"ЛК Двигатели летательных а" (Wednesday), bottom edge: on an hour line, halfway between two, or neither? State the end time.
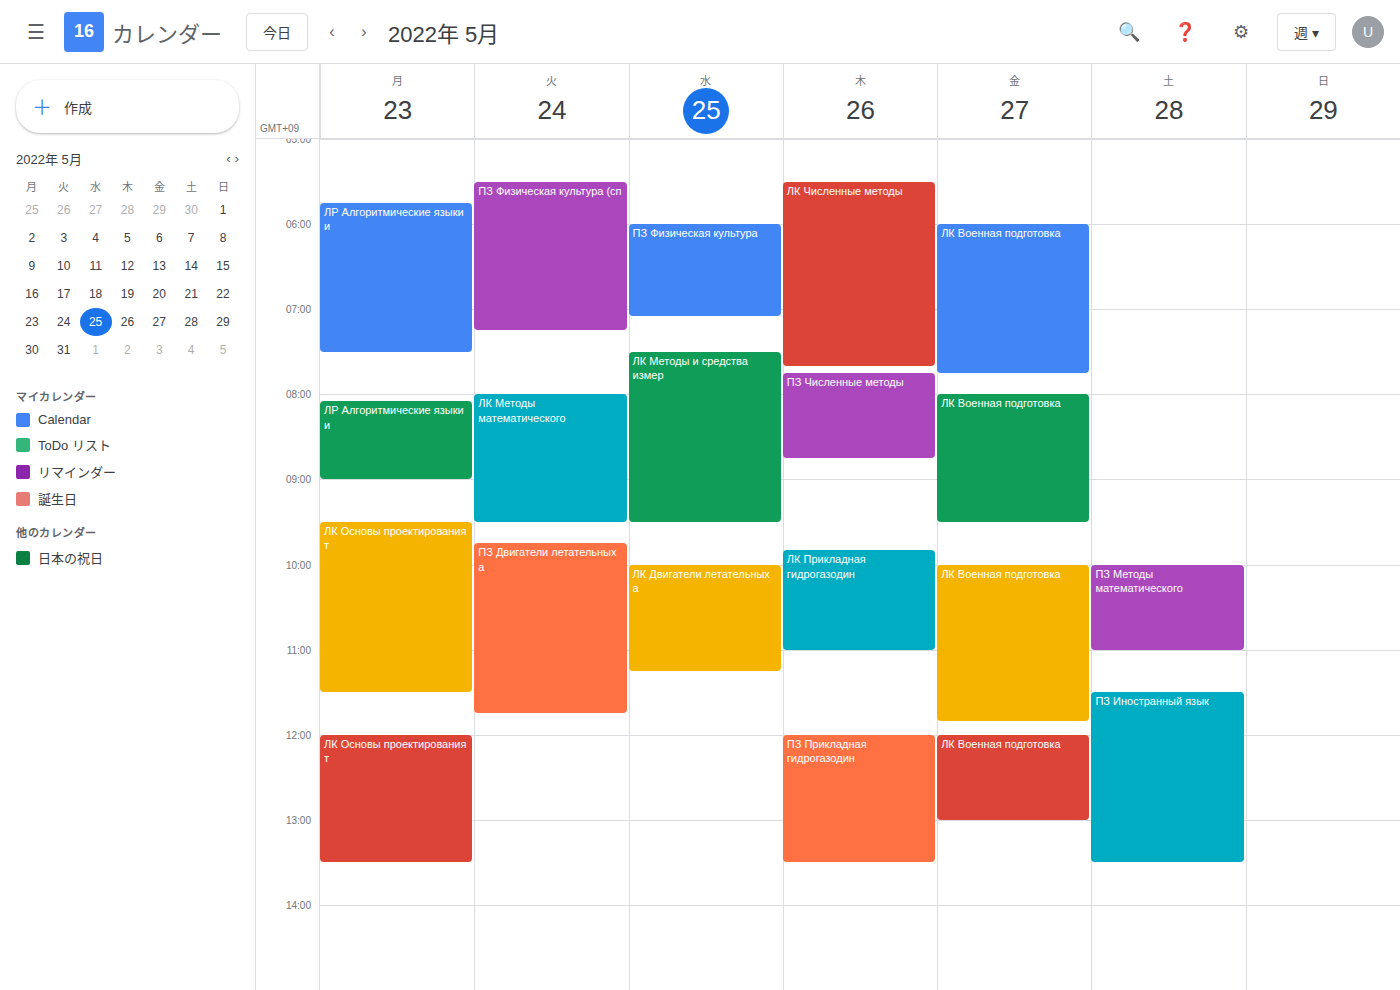
11:15 -- neither: a quarter of the way from the 11:00 line to the 12:00 line.